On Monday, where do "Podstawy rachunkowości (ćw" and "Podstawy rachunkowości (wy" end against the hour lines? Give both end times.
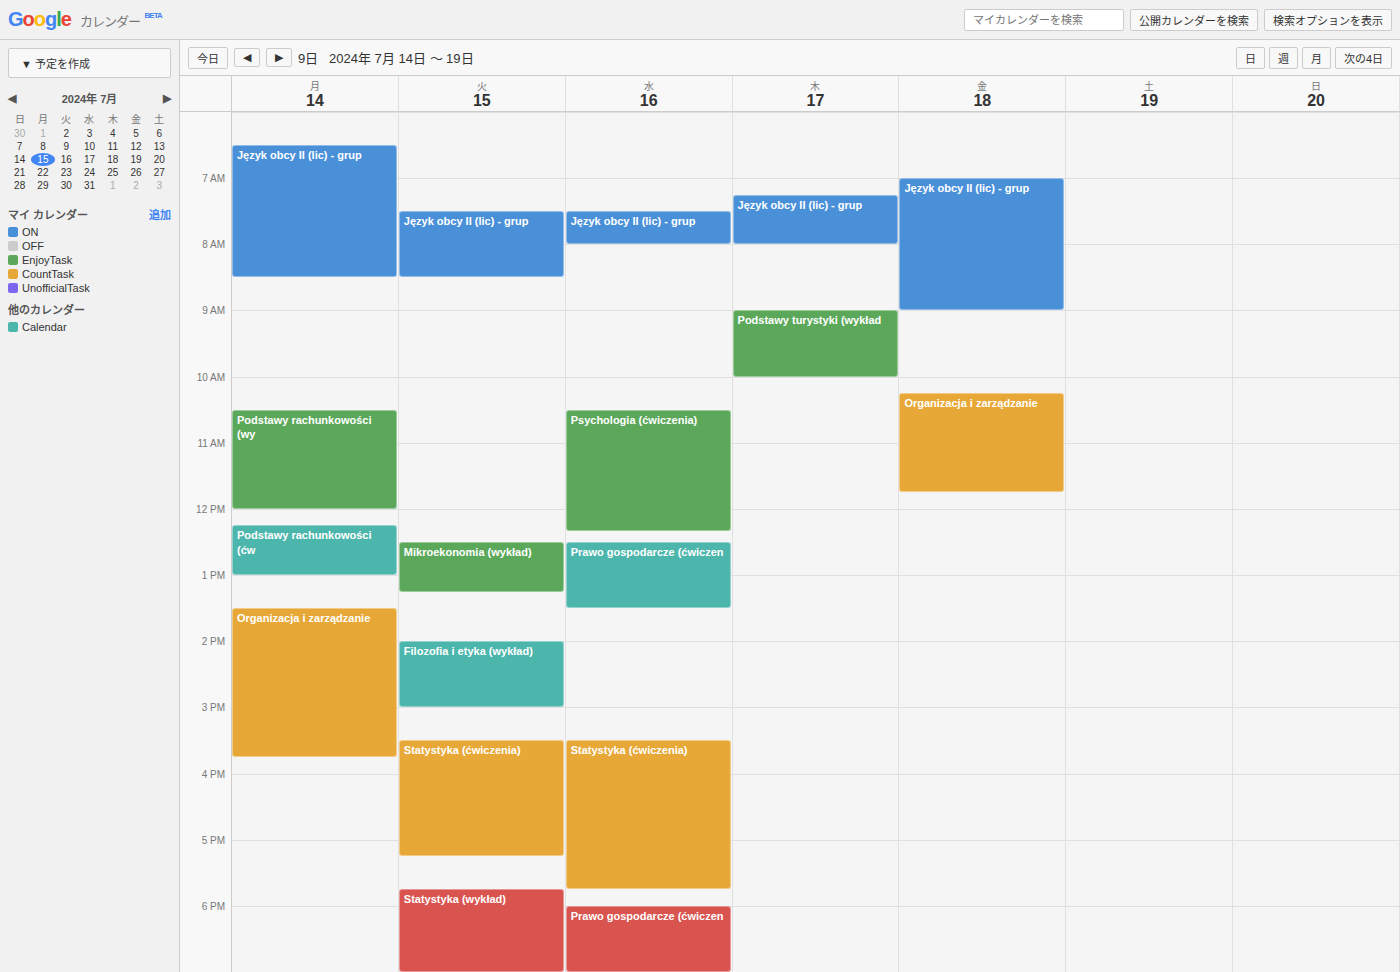
"Podstawy rachunkowości (ćw": 1:00 PM, exactly on the 1 PM line. "Podstawy rachunkowości (wy": 12:00 PM, exactly on the 12 PM line.